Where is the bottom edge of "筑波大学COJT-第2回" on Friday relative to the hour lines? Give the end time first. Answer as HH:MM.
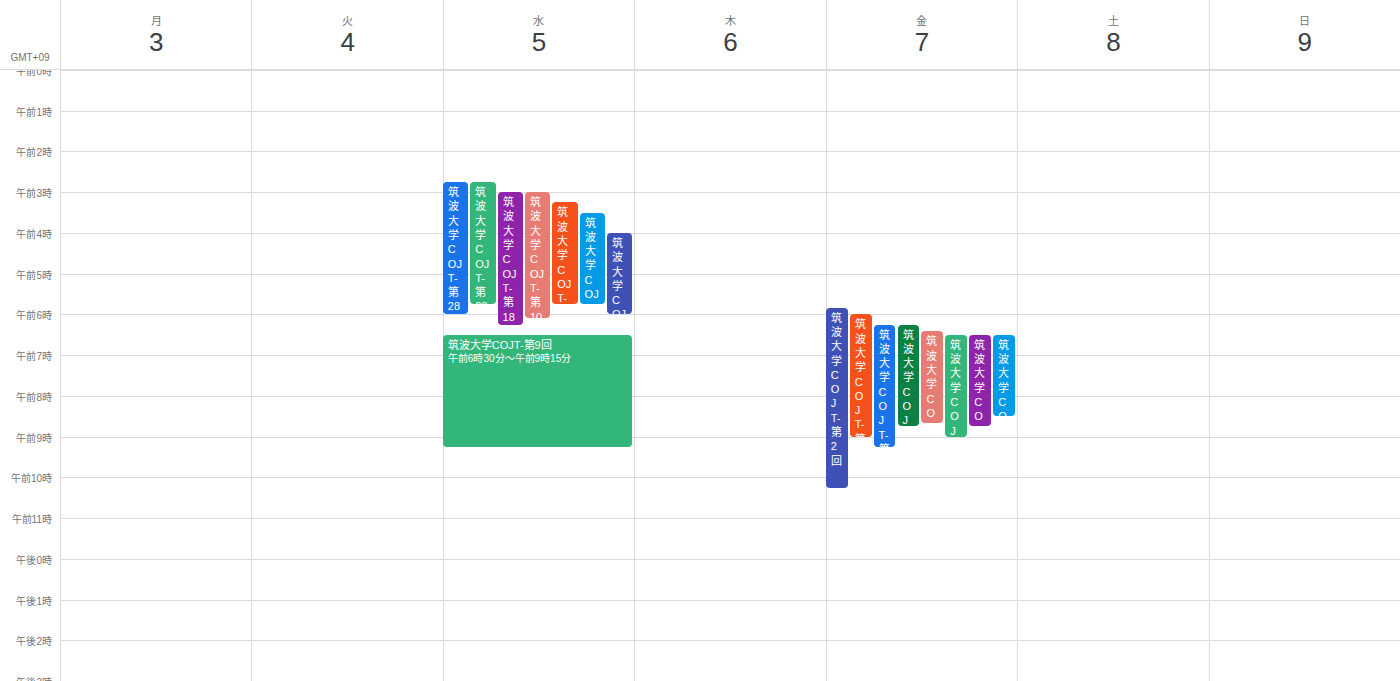
10:15 -- neither: a quarter of the way from the 10:00 line to the 11:00 line.